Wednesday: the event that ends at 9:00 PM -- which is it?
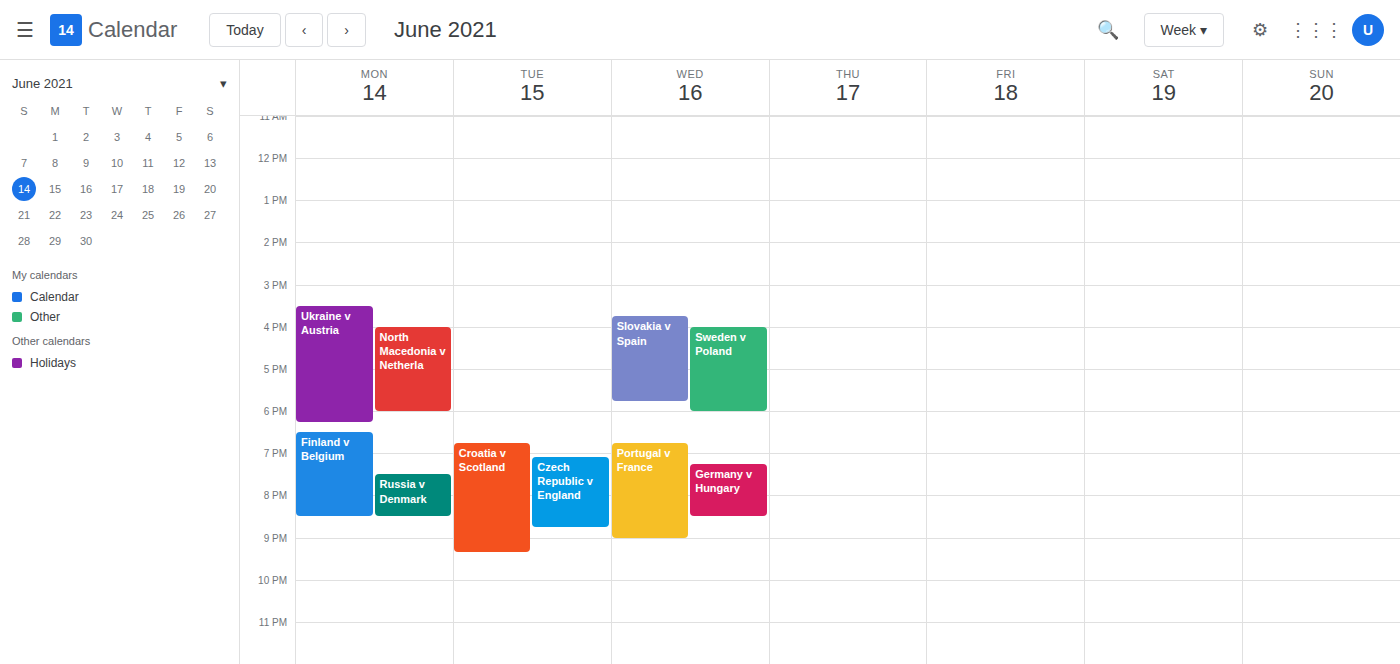
"Portugal v France"